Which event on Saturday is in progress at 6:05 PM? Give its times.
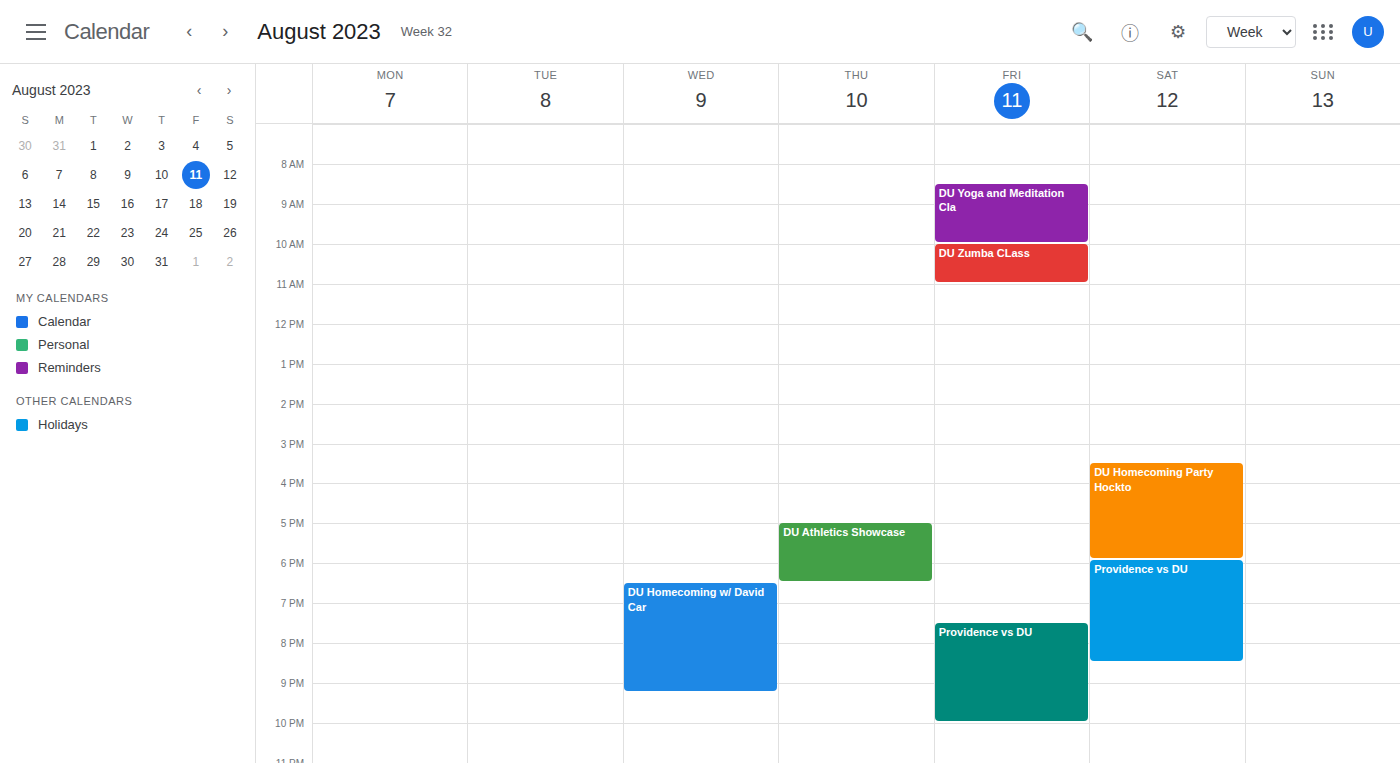
"Providence vs DU", 5:55 PM to 8:30 PM